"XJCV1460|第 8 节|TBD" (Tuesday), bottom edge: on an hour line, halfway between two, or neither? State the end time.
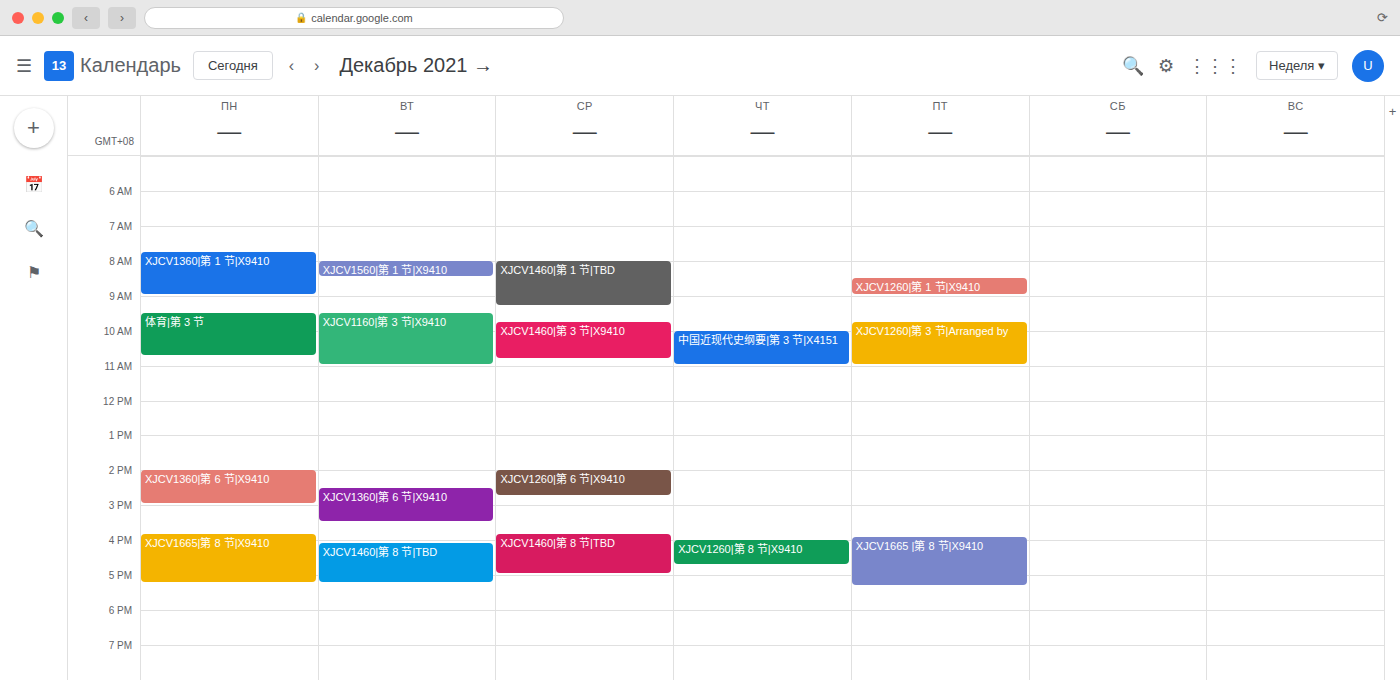
5:15 PM -- neither: a quarter of the way from the 5 PM line to the 6 PM line.